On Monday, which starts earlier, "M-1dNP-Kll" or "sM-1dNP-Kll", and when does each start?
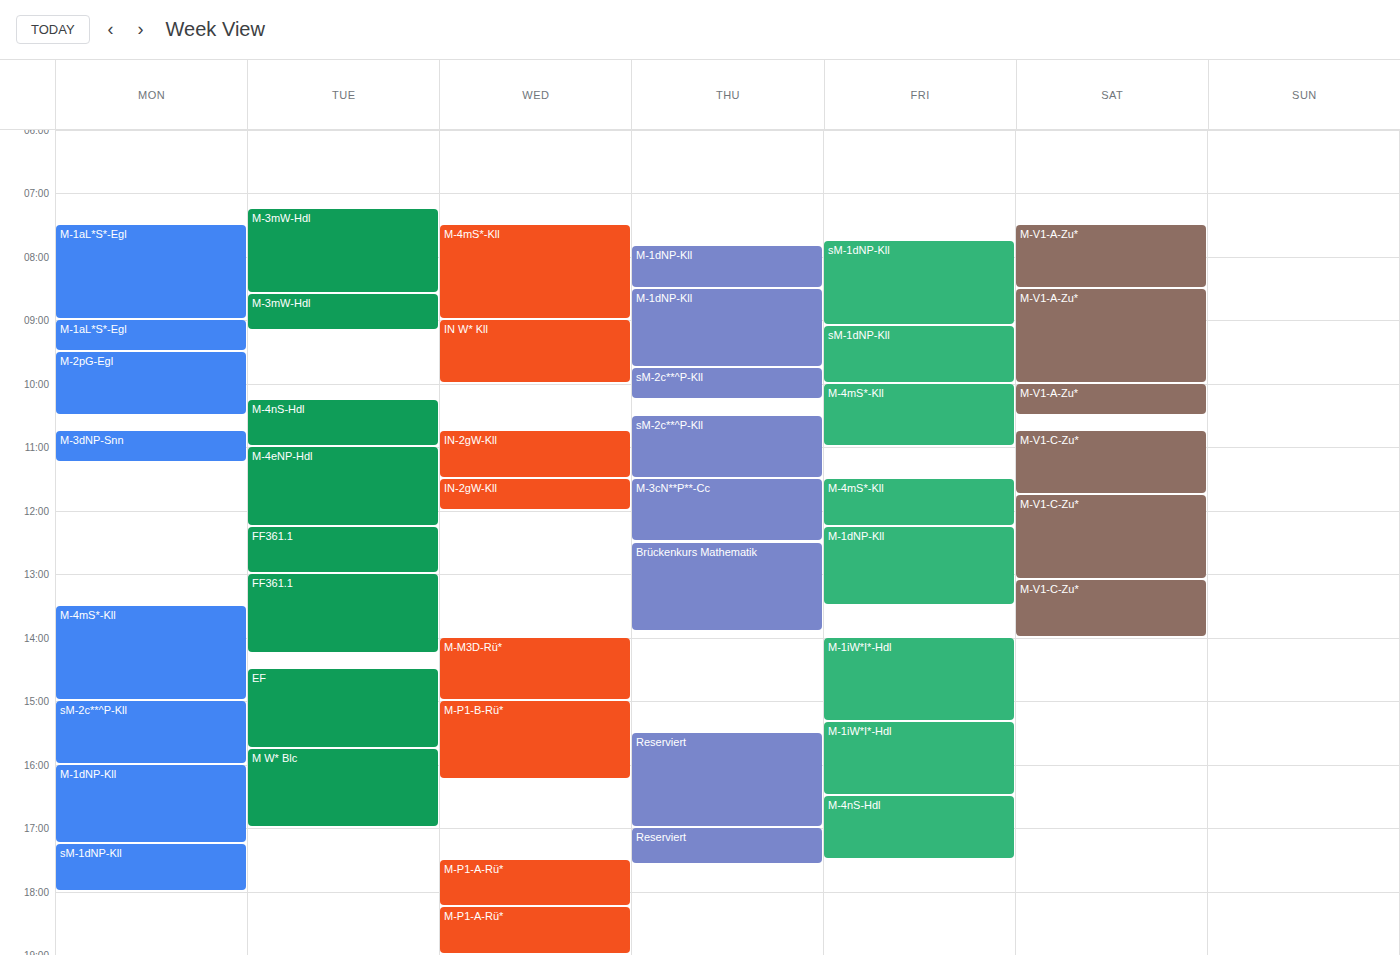
"M-1dNP-Kll" 4:00 PM; "sM-1dNP-Kll" 5:15 PM.